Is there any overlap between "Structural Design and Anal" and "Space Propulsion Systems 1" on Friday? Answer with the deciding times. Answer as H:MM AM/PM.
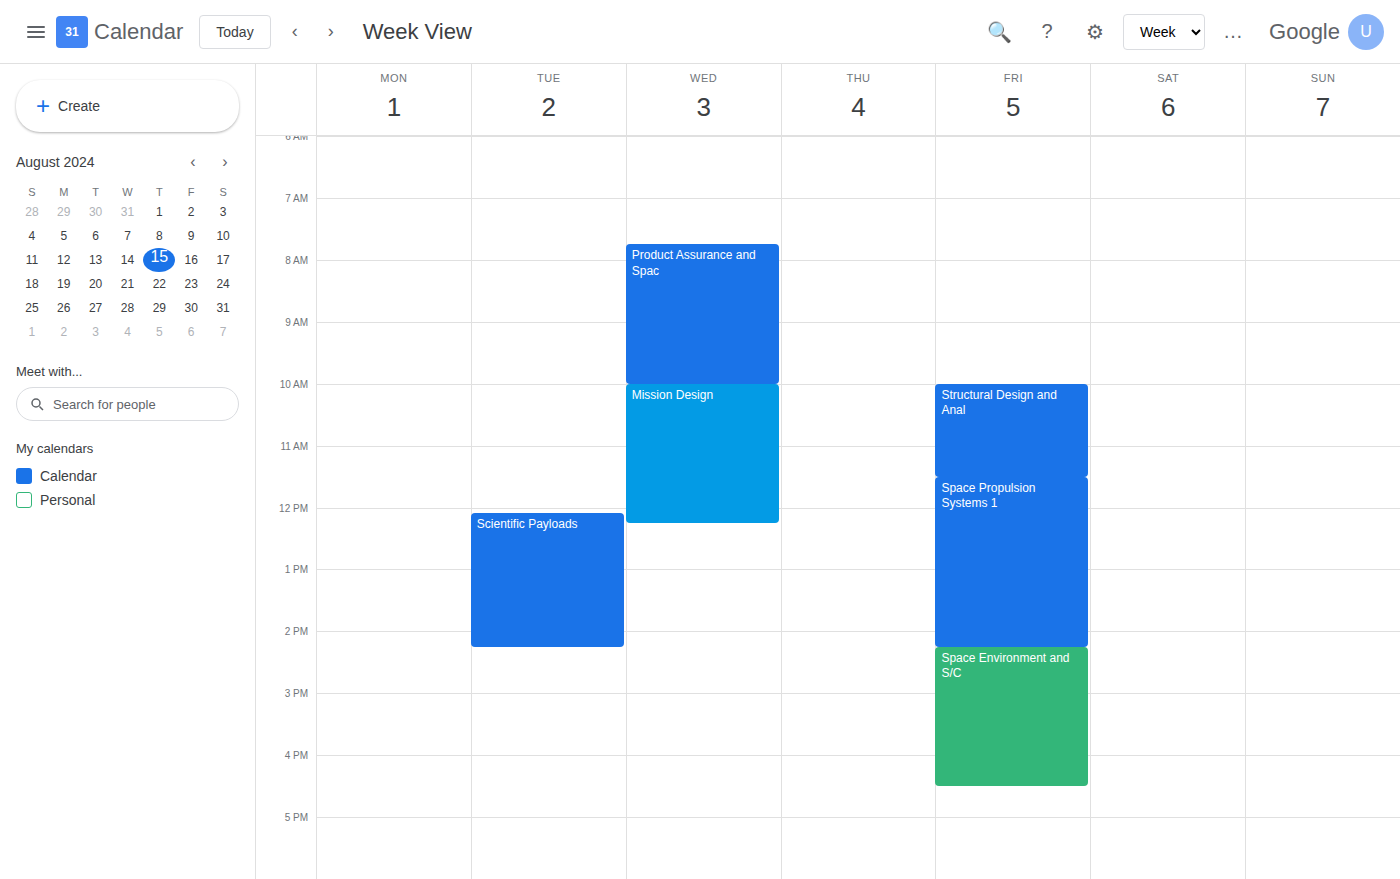
"Structural Design and Anal" ends at 11:30 AM, exactly when "Space Propulsion Systems 1" starts -- they touch but do not overlap.